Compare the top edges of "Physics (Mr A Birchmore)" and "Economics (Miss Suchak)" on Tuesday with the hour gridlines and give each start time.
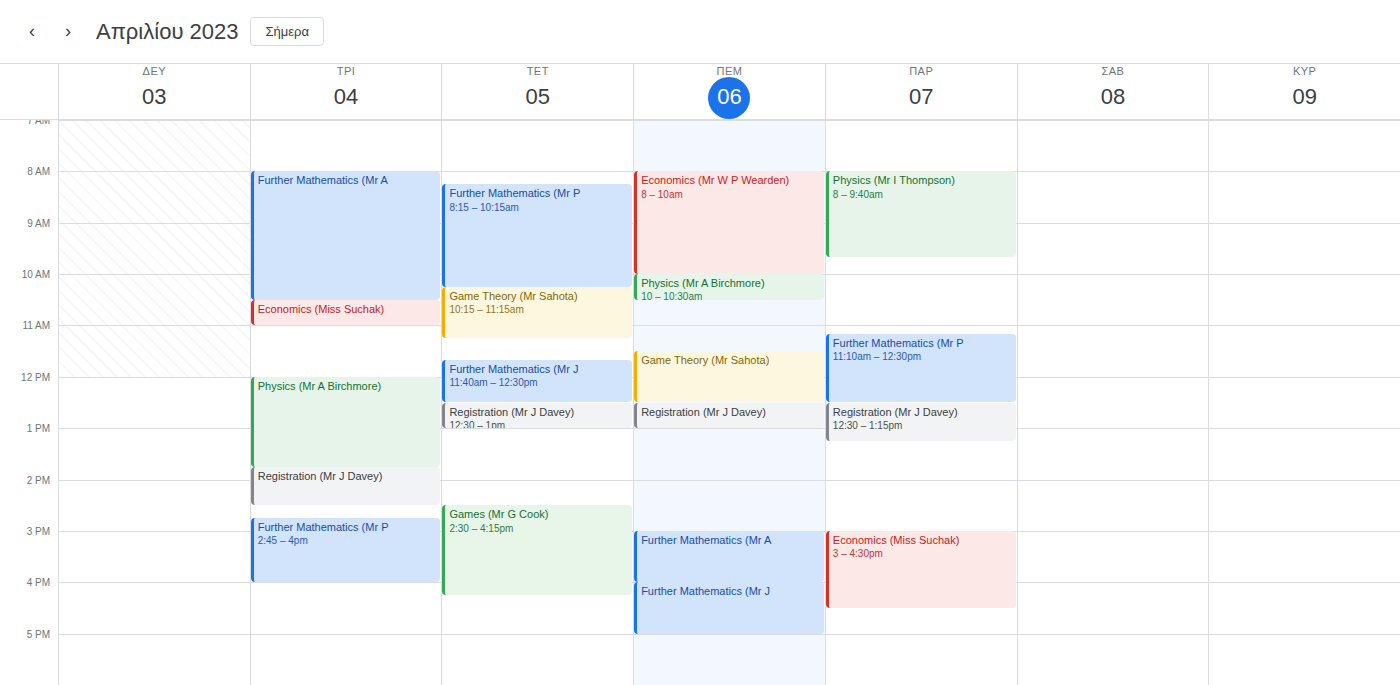
"Physics (Mr A Birchmore)": 12:00, exactly on the 12:00 line. "Economics (Miss Suchak)": 10:30, halfway between the 10:00 and 11:00 lines.